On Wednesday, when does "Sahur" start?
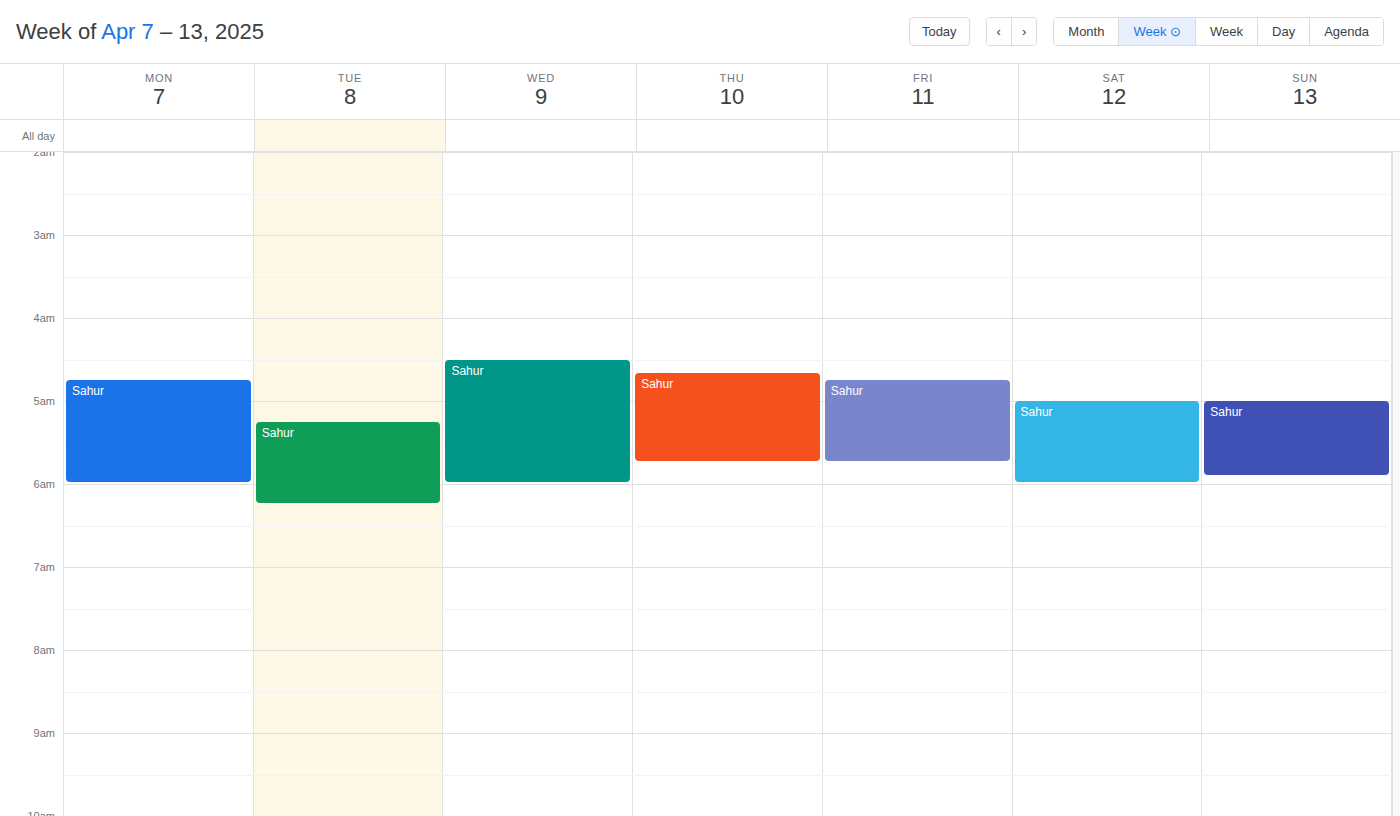
04:30